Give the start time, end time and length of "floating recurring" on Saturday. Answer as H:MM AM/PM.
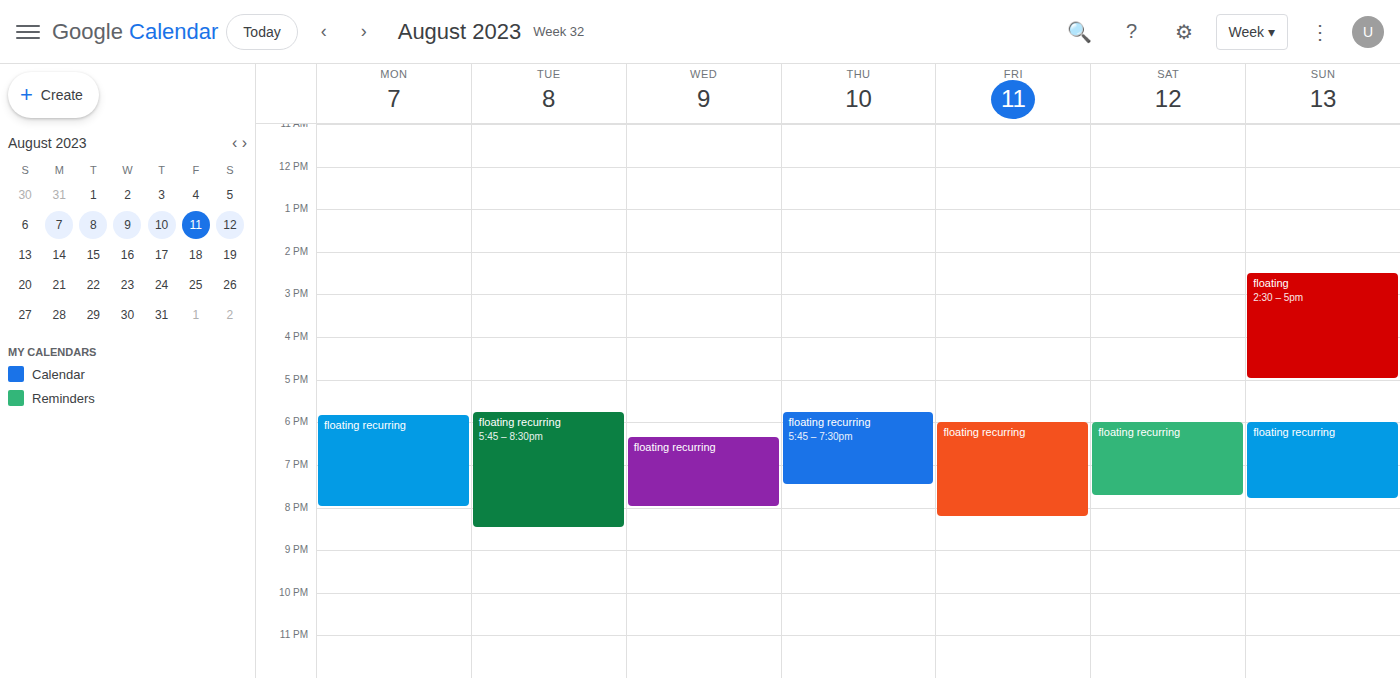
6:00 PM to 7:45 PM, 1 hour 45 minutes